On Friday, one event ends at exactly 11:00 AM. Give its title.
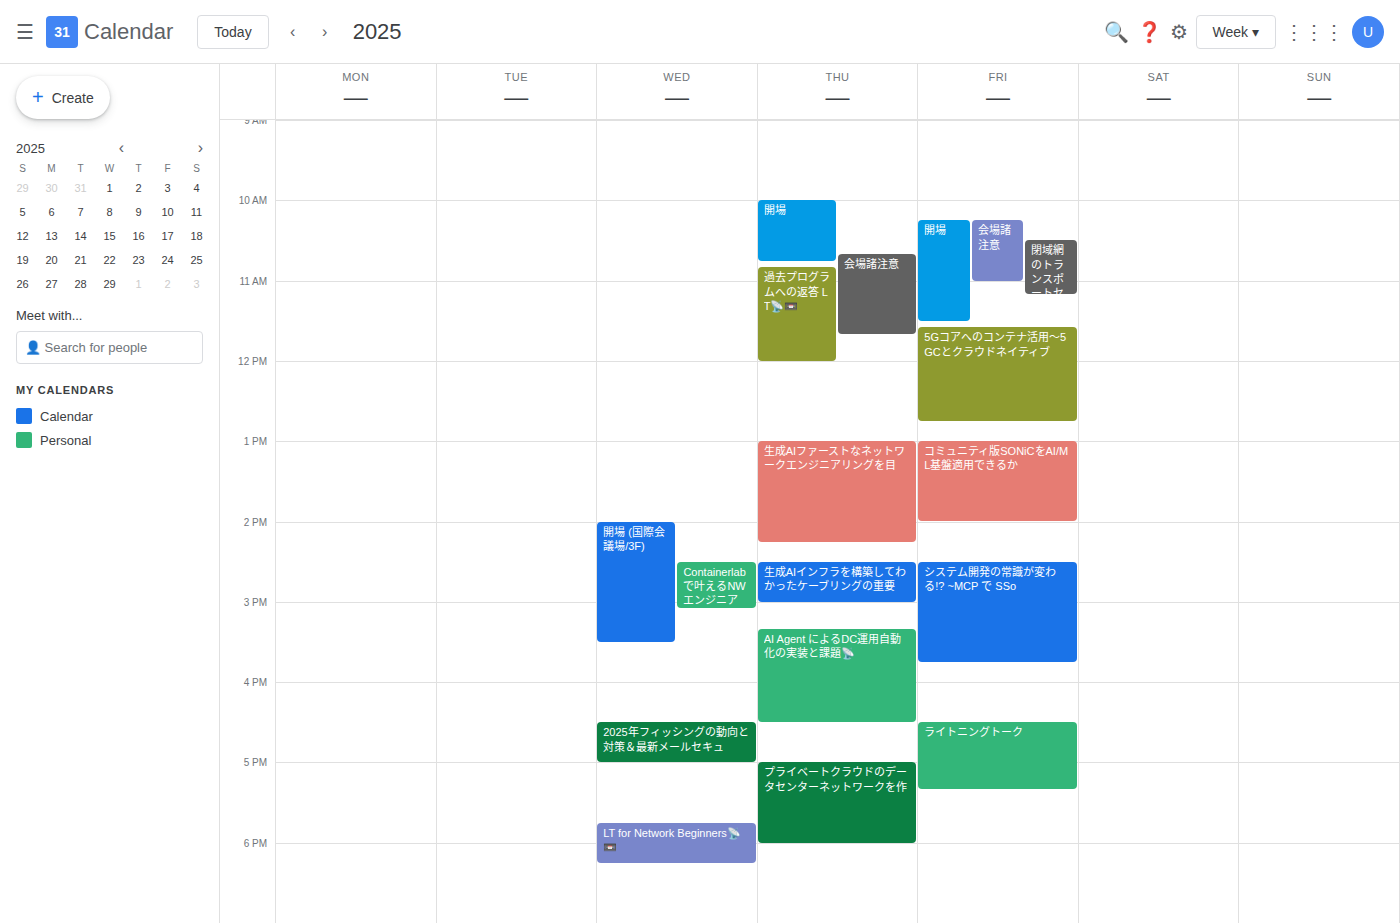
"会場諸注意"